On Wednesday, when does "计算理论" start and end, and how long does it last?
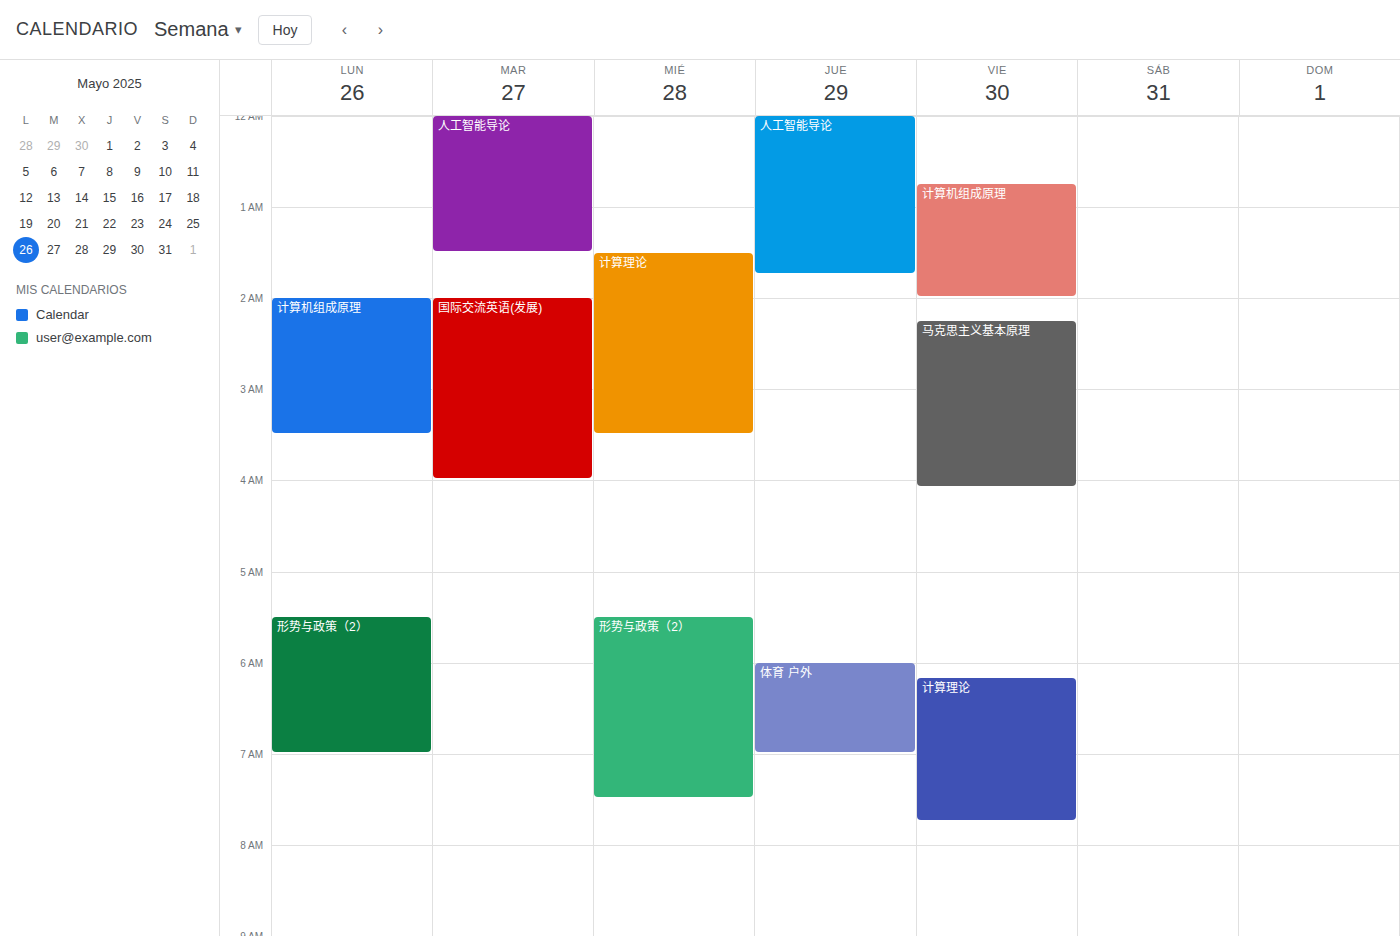
1:30 AM to 3:30 AM, 2 hours